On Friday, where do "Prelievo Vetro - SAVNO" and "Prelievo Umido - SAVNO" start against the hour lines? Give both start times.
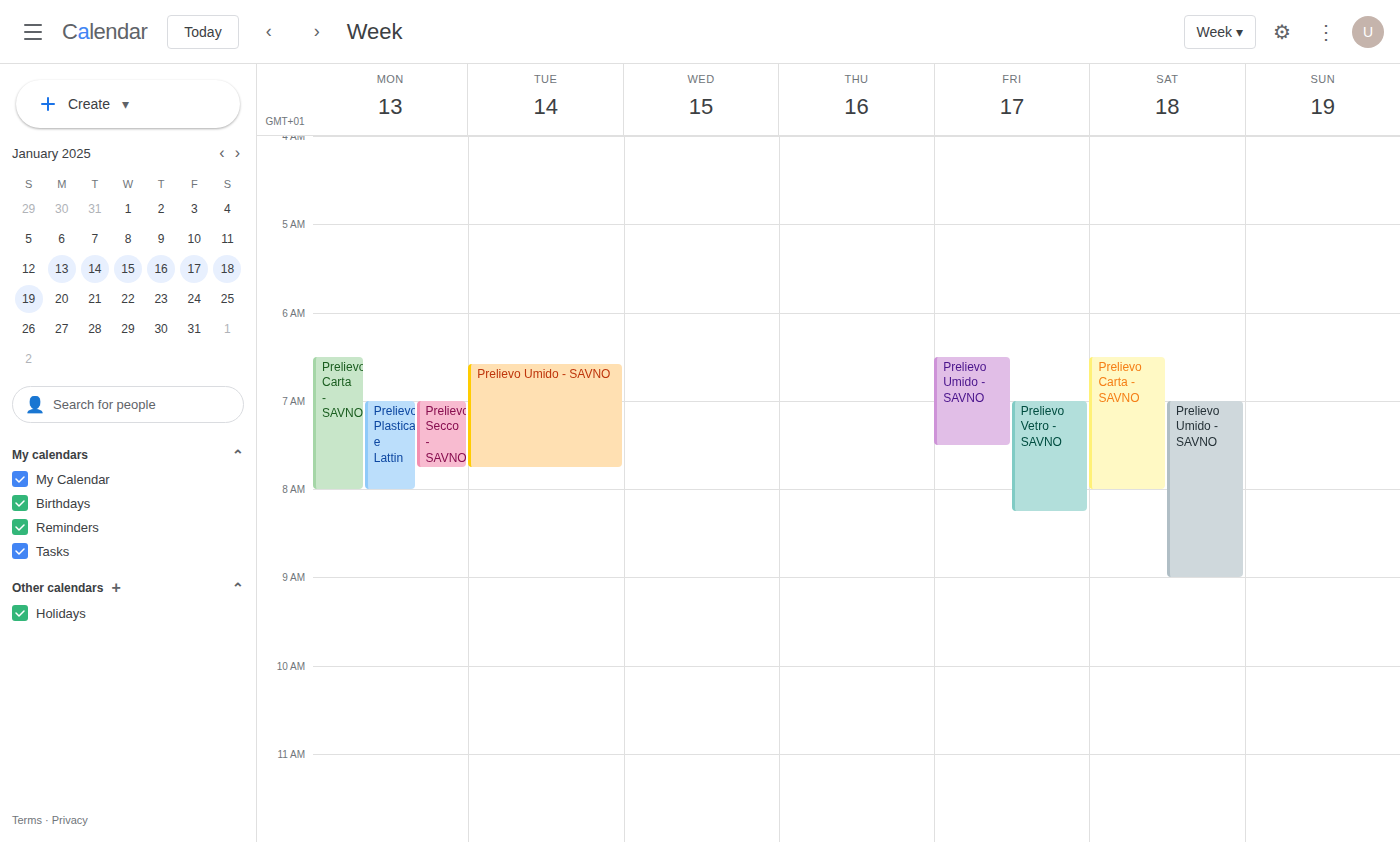
"Prelievo Vetro - SAVNO": 7:00 AM, exactly on the 7 AM line. "Prelievo Umido - SAVNO": 6:30 AM, halfway between the 6 AM and 7 AM lines.